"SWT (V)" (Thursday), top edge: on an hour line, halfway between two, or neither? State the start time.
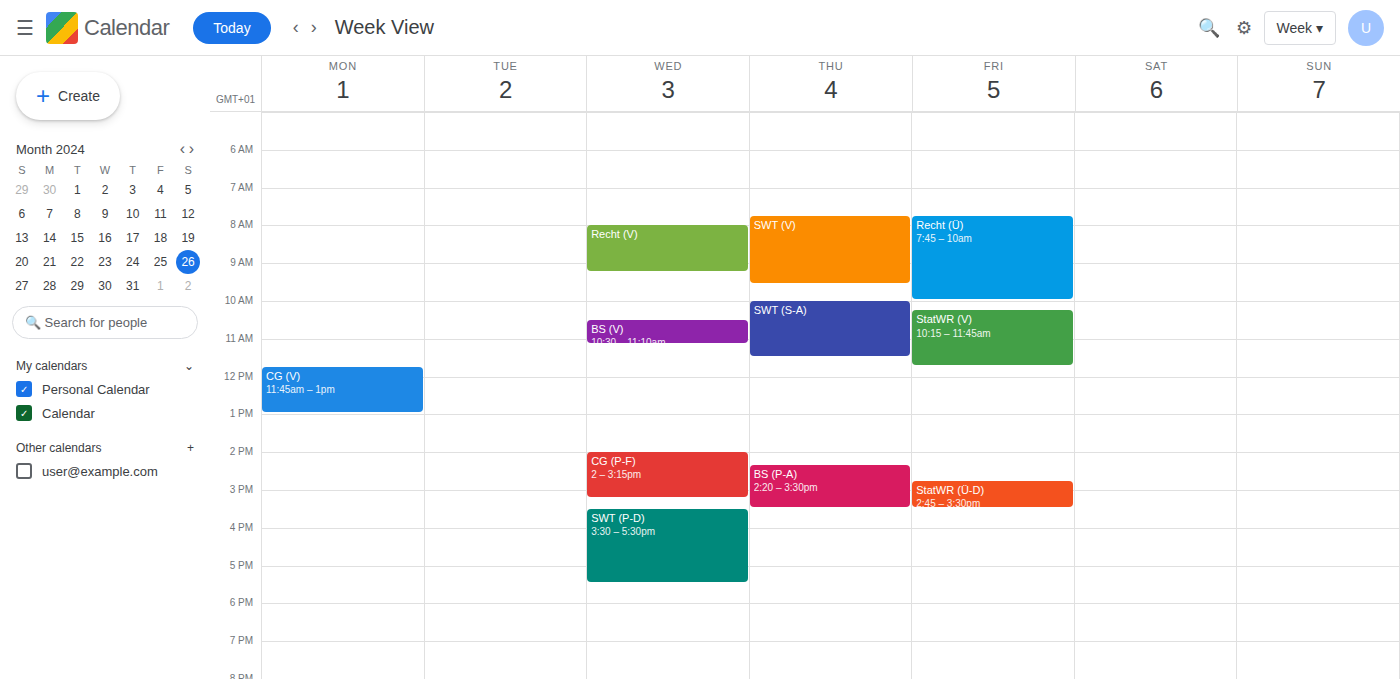
7:45 AM -- neither: three quarters of the way from the 7 AM line to the 8 AM line.